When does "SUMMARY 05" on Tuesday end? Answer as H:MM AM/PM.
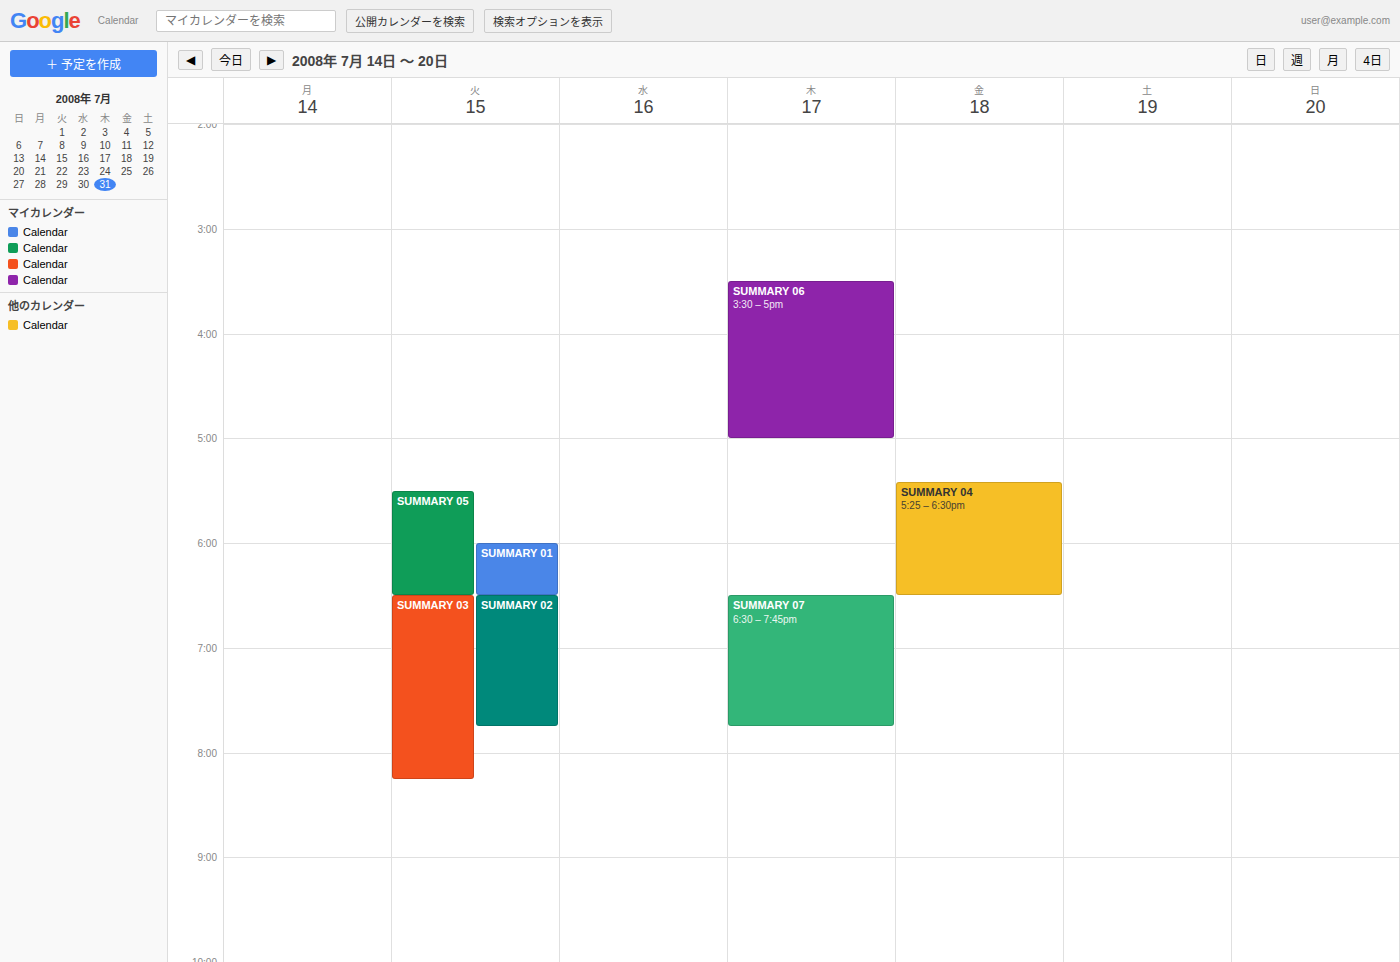
6:30 PM